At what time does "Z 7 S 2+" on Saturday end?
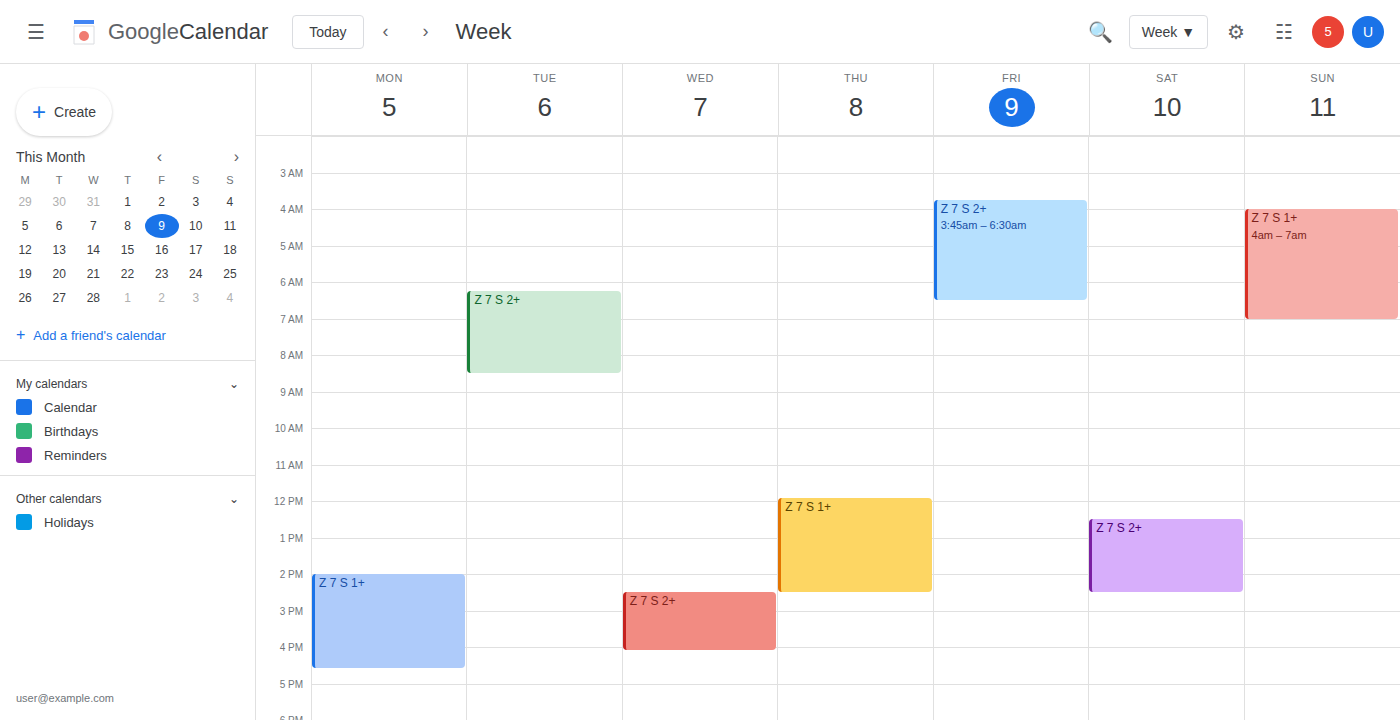
2:30 PM